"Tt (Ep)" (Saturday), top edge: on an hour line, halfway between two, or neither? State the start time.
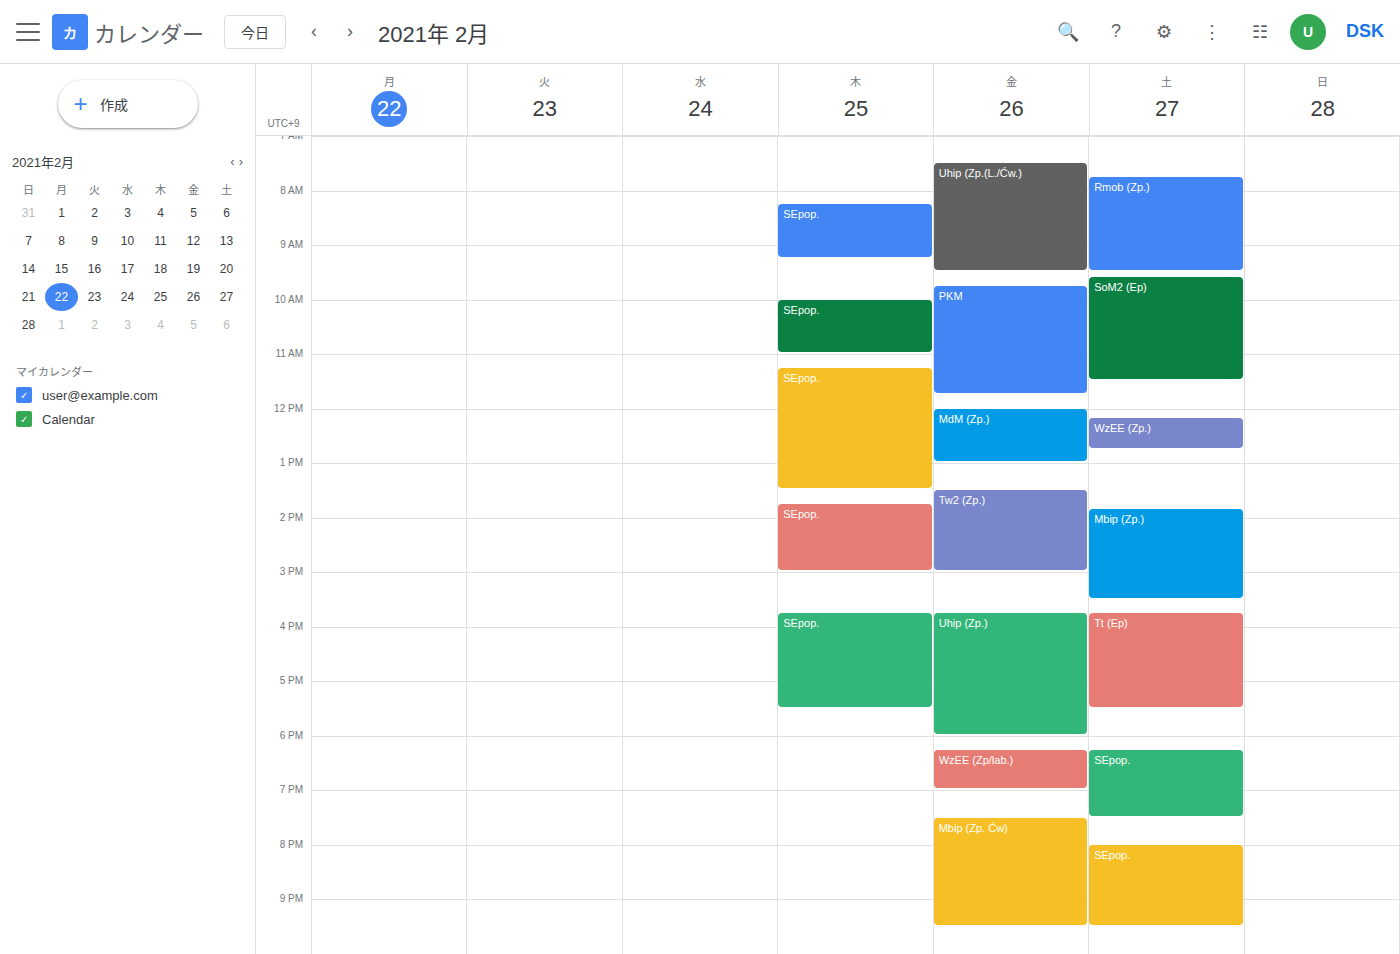
3:45 PM -- neither: three quarters of the way from the 3 PM line to the 4 PM line.